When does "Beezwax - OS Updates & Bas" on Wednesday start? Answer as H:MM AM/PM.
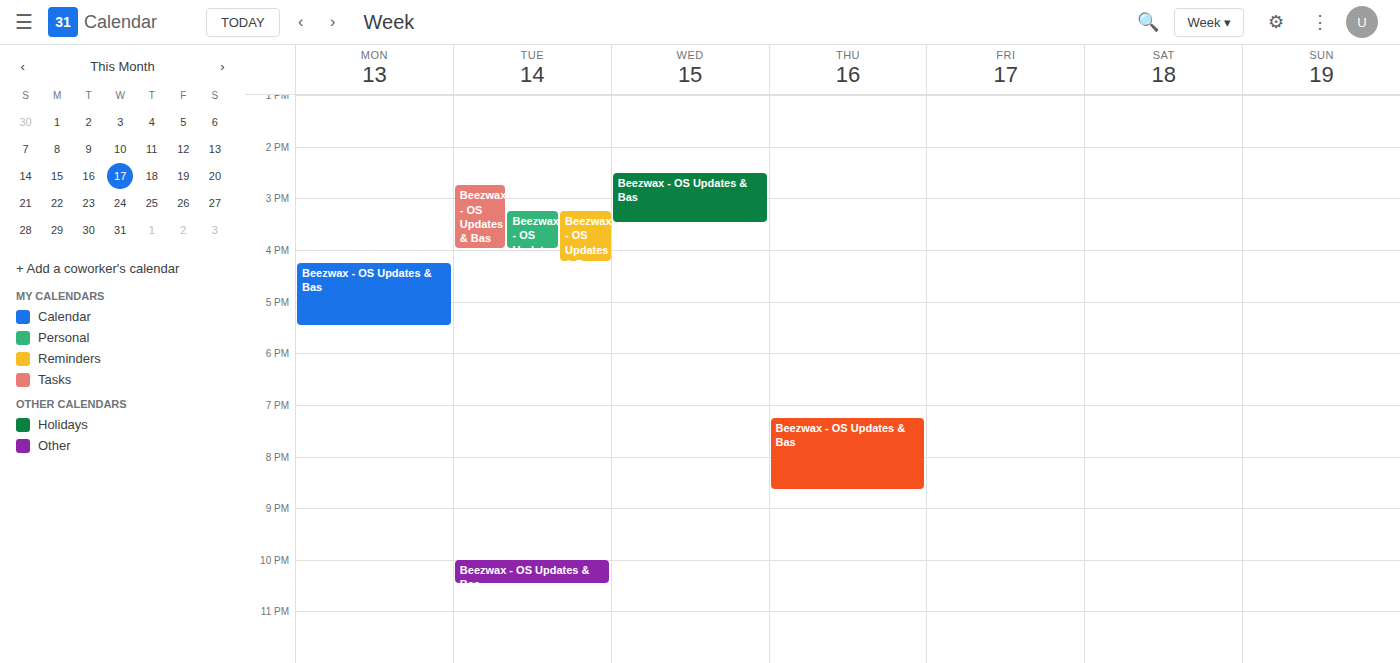
2:30 PM